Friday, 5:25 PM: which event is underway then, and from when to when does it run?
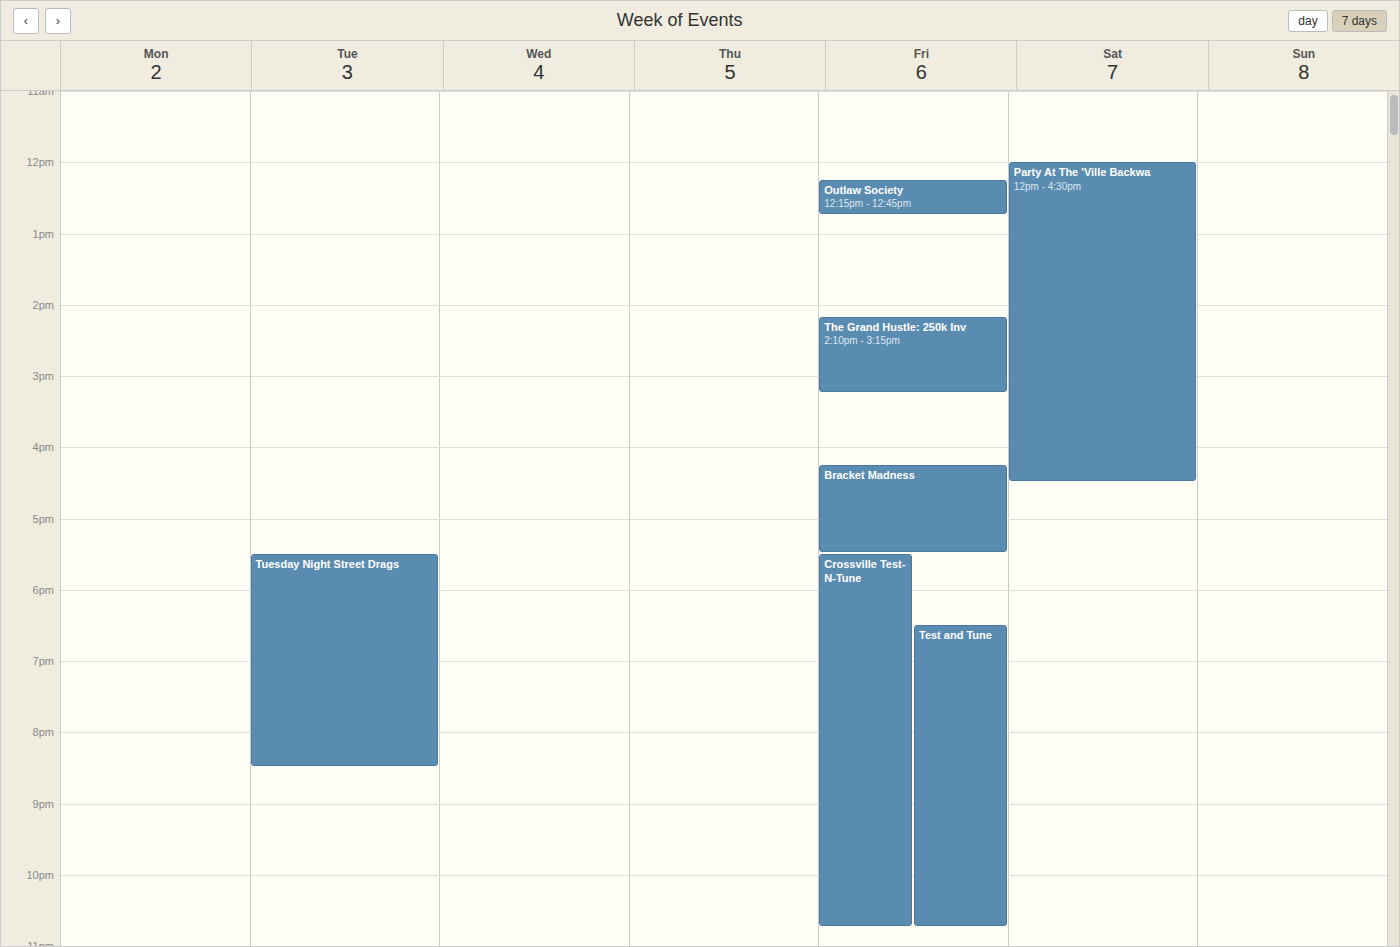
"Bracket Madness", 4:15 PM to 5:30 PM